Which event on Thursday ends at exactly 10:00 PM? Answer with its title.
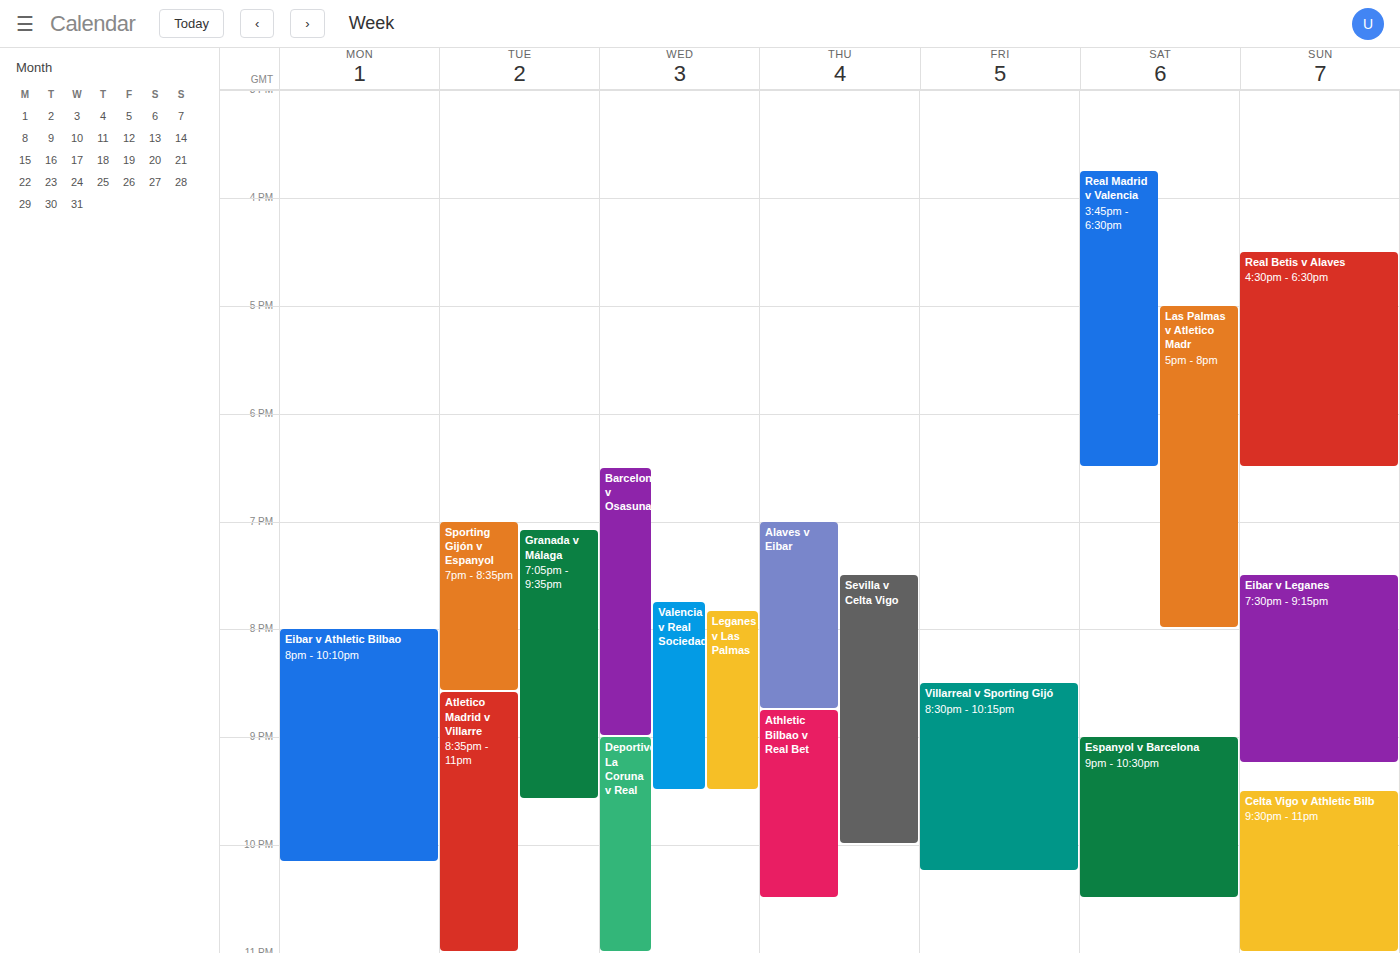
"Sevilla v Celta Vigo"